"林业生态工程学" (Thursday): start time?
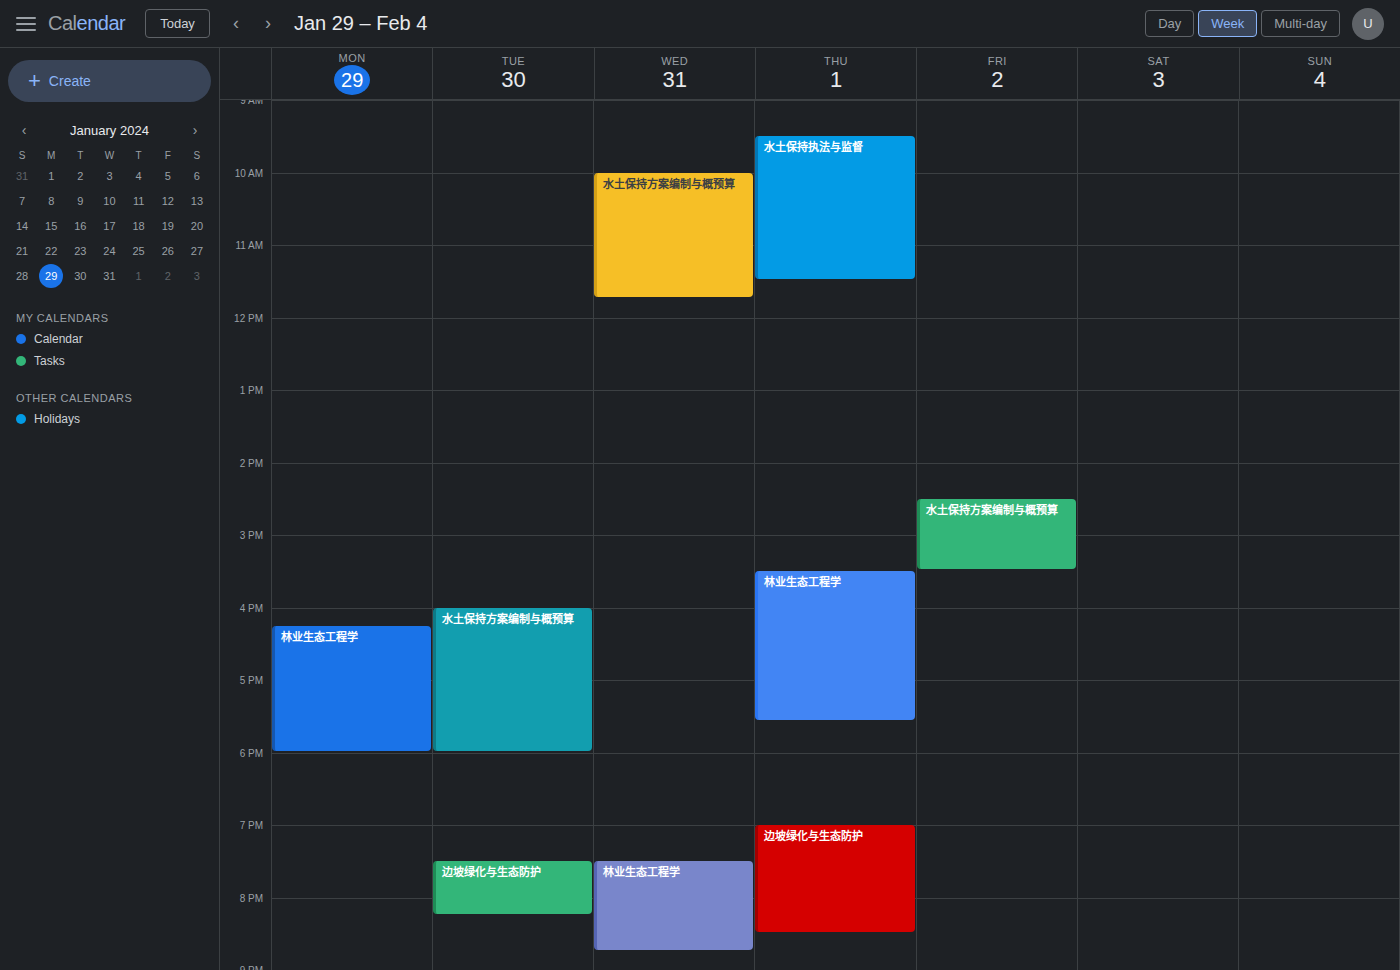
3:30 PM